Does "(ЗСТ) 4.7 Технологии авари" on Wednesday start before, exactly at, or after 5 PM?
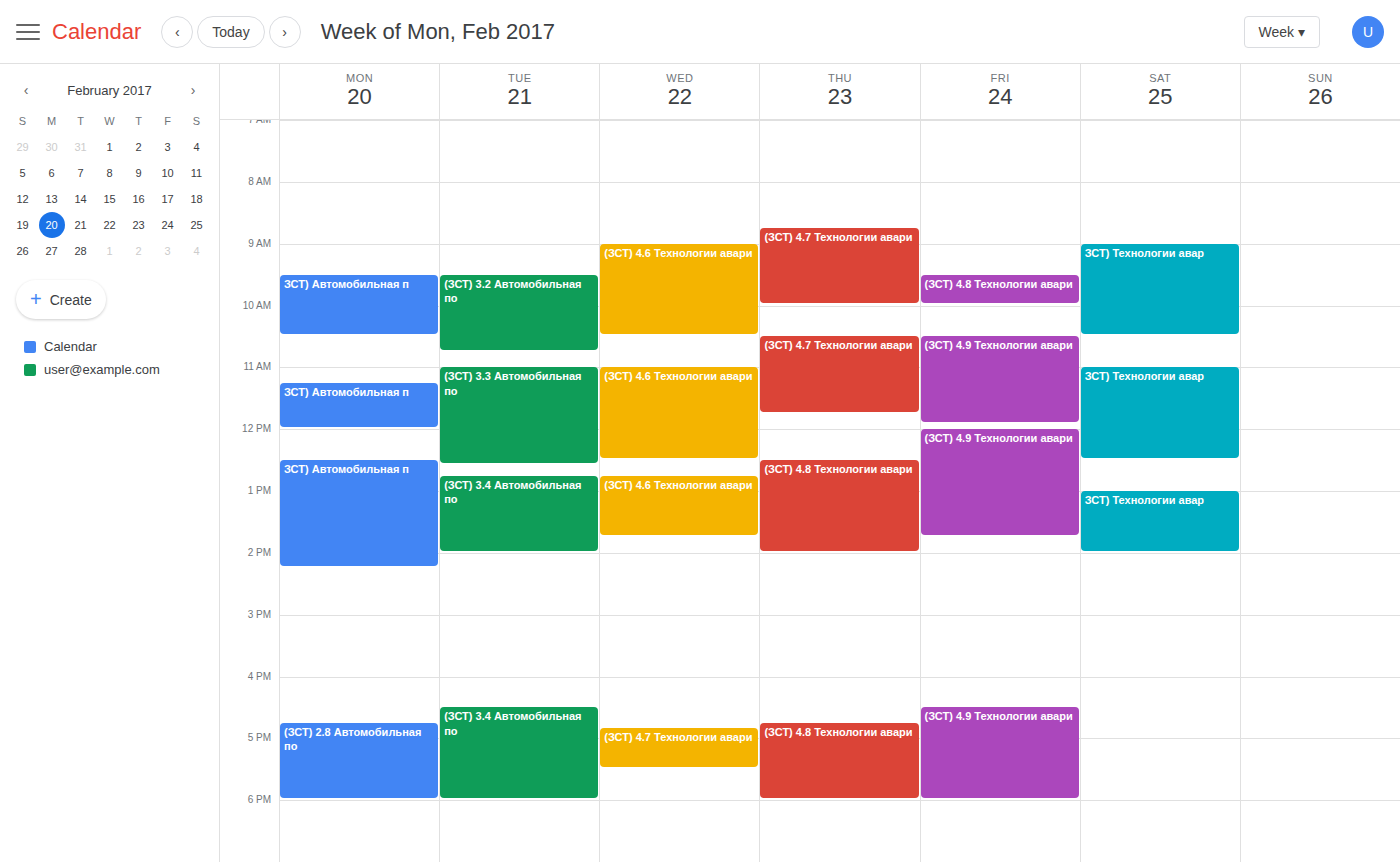
4:50 PM -- before 5 PM, 10 minutes above the 5 PM line.